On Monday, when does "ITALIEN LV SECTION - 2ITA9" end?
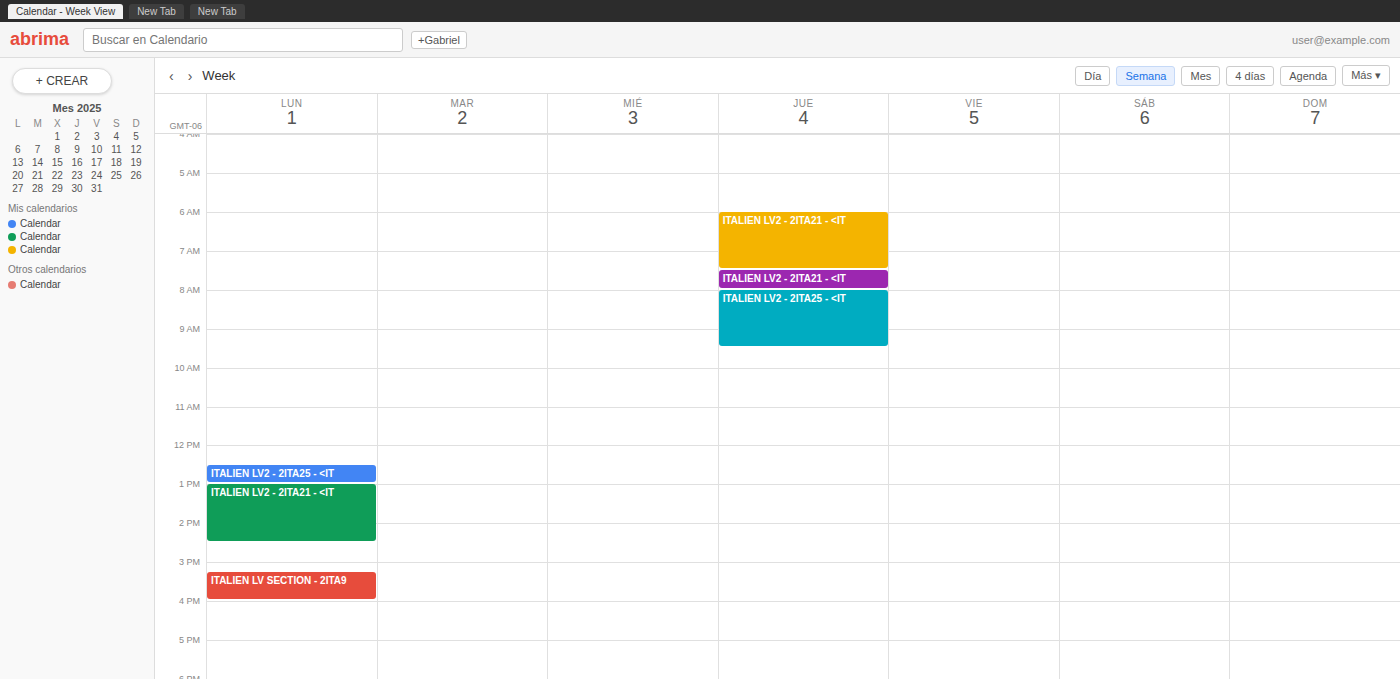
16:00